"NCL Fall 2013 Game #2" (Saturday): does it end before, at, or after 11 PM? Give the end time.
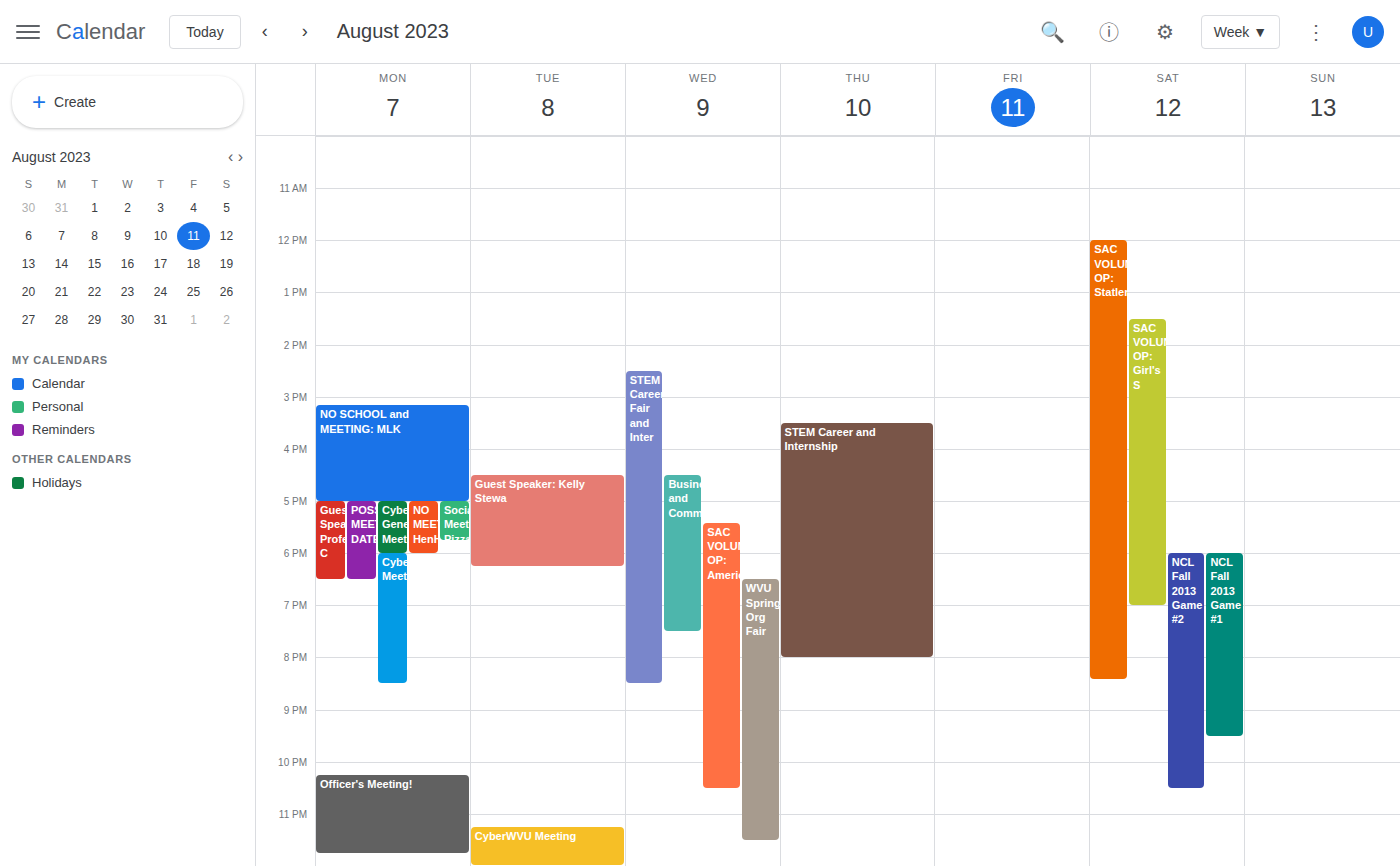
10:30 PM -- before 11 PM, 30 minutes above the 11 PM line.